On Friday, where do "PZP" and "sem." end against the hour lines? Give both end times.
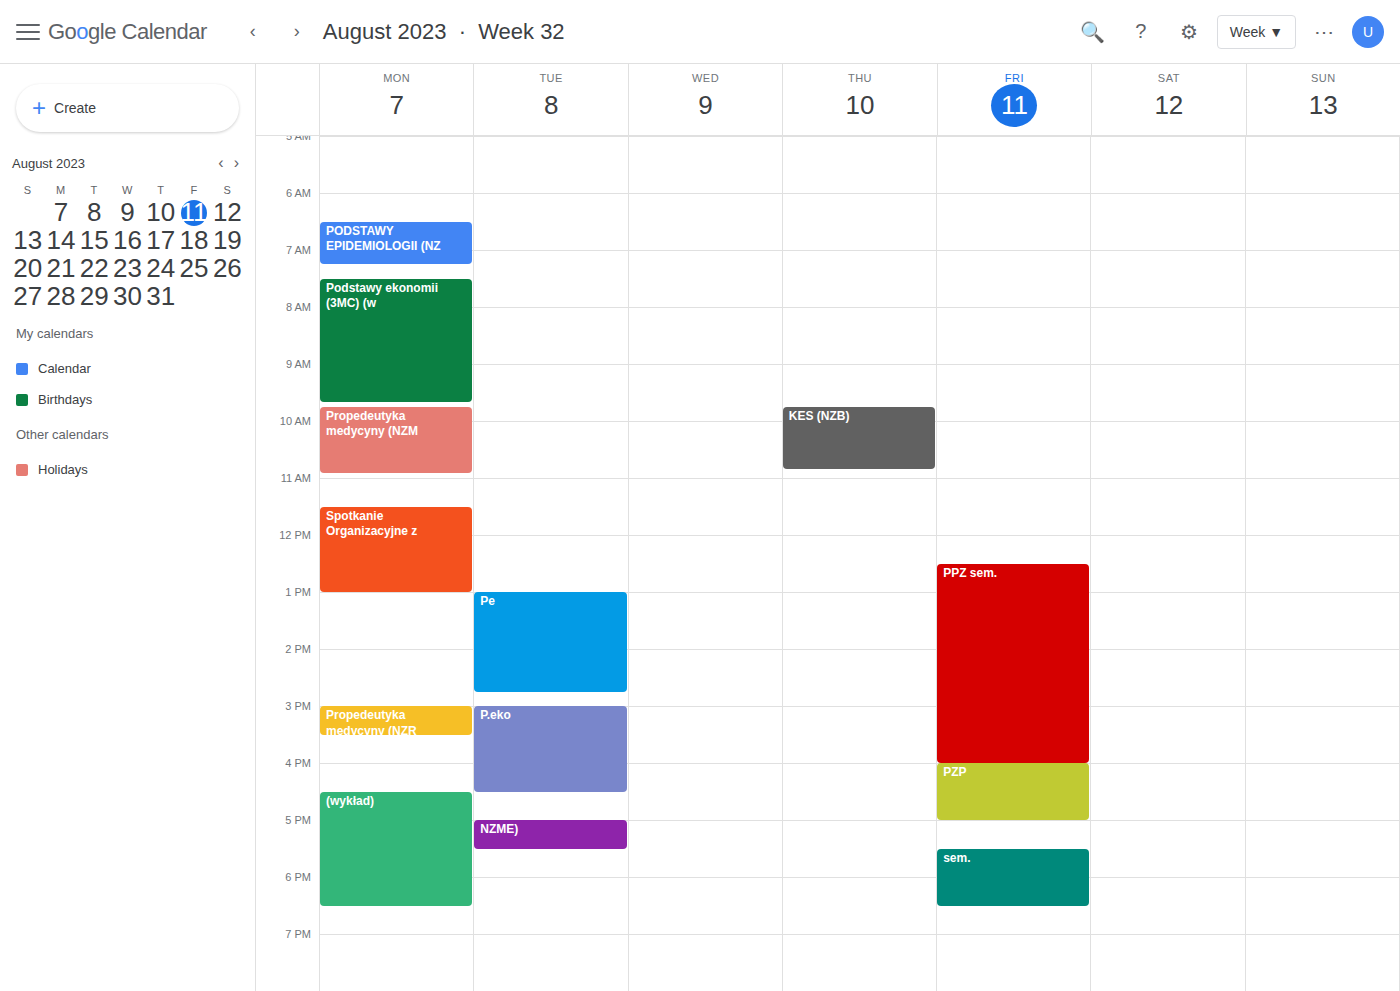
"PZP": 5:00 PM, exactly on the 5 PM line. "sem.": 6:30 PM, halfway between the 6 PM and 7 PM lines.